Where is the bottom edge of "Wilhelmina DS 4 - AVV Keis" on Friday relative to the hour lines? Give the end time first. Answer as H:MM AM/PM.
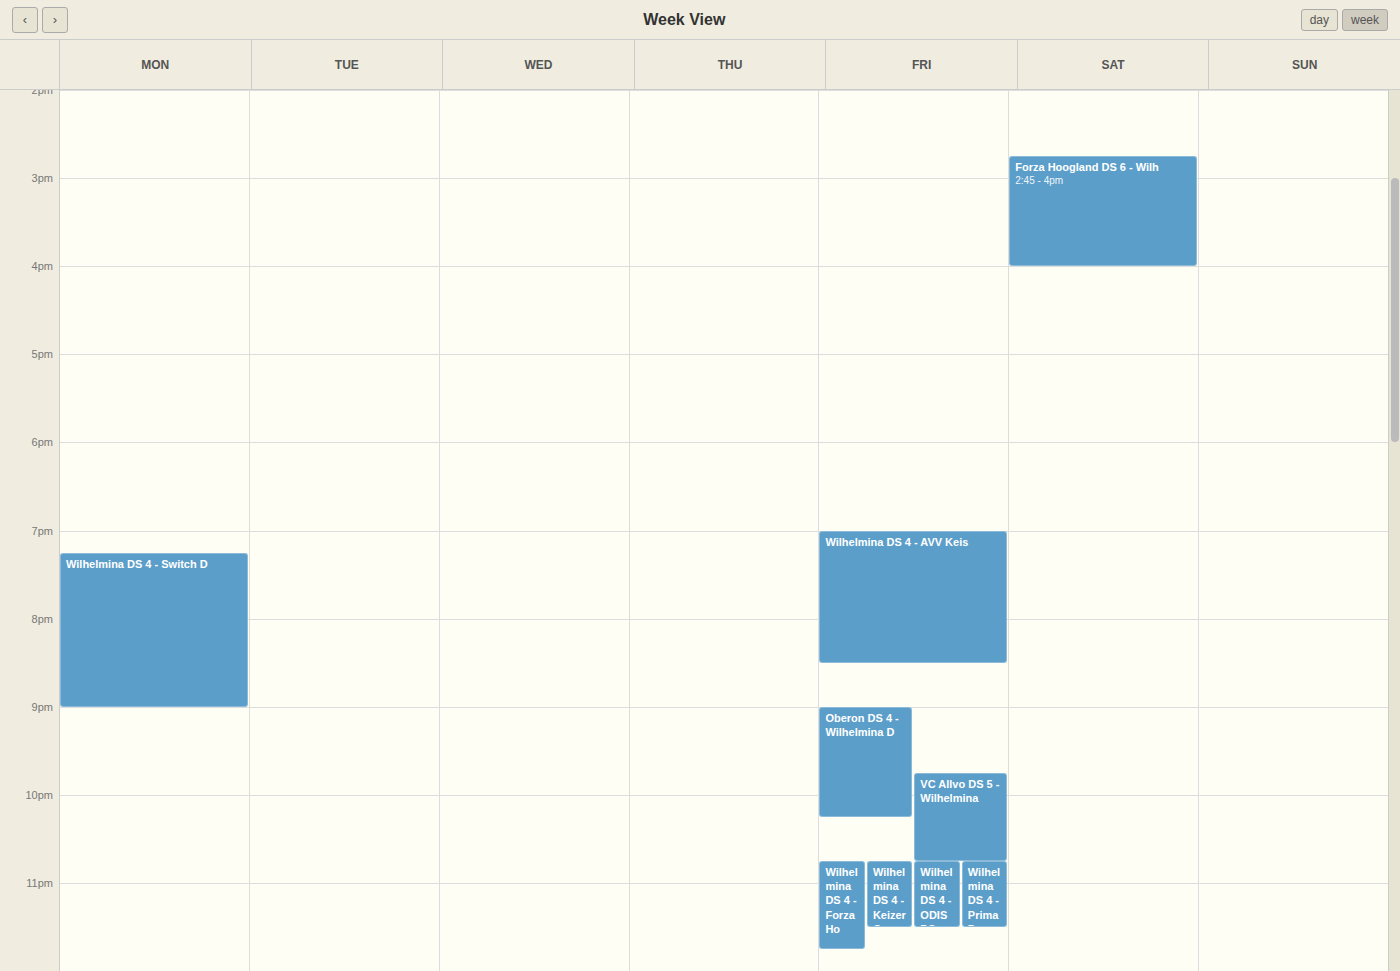
8:30 PM -- halfway between the 8 PM and 9 PM lines.